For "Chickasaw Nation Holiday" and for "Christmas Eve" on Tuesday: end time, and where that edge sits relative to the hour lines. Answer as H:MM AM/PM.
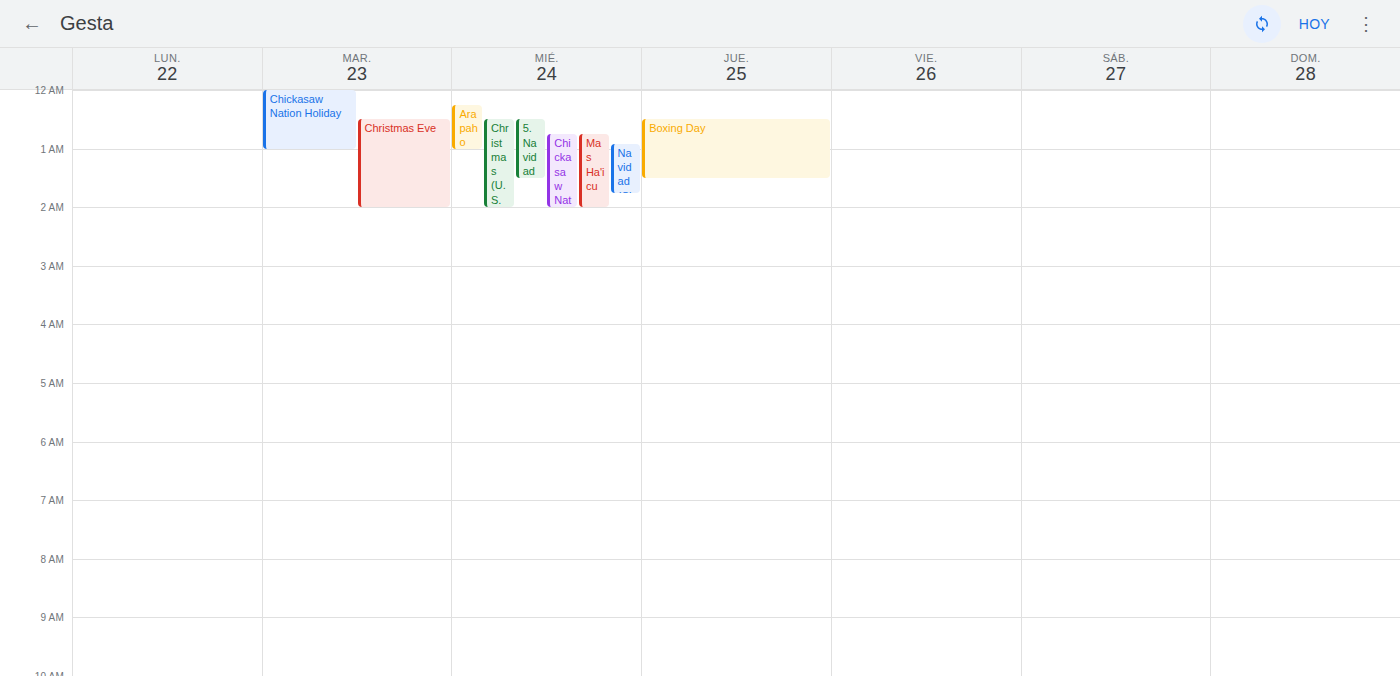
"Chickasaw Nation Holiday": 1:00 AM, exactly on the 1 AM line. "Christmas Eve": 2:00 AM, exactly on the 2 AM line.